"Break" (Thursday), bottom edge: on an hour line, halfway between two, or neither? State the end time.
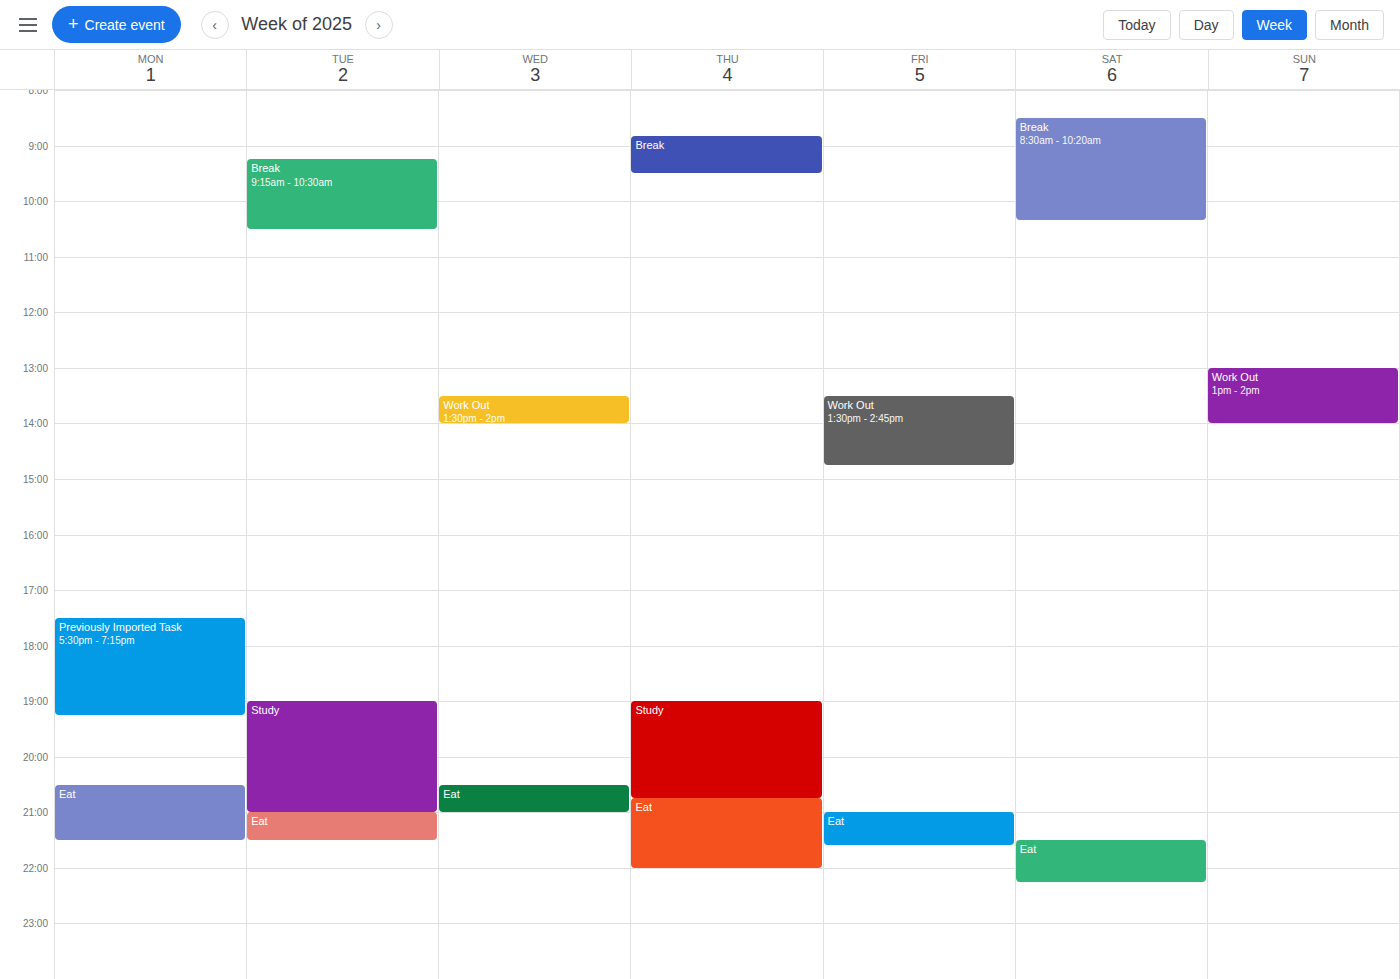
9:30 AM -- halfway between the 9 AM and 10 AM lines.